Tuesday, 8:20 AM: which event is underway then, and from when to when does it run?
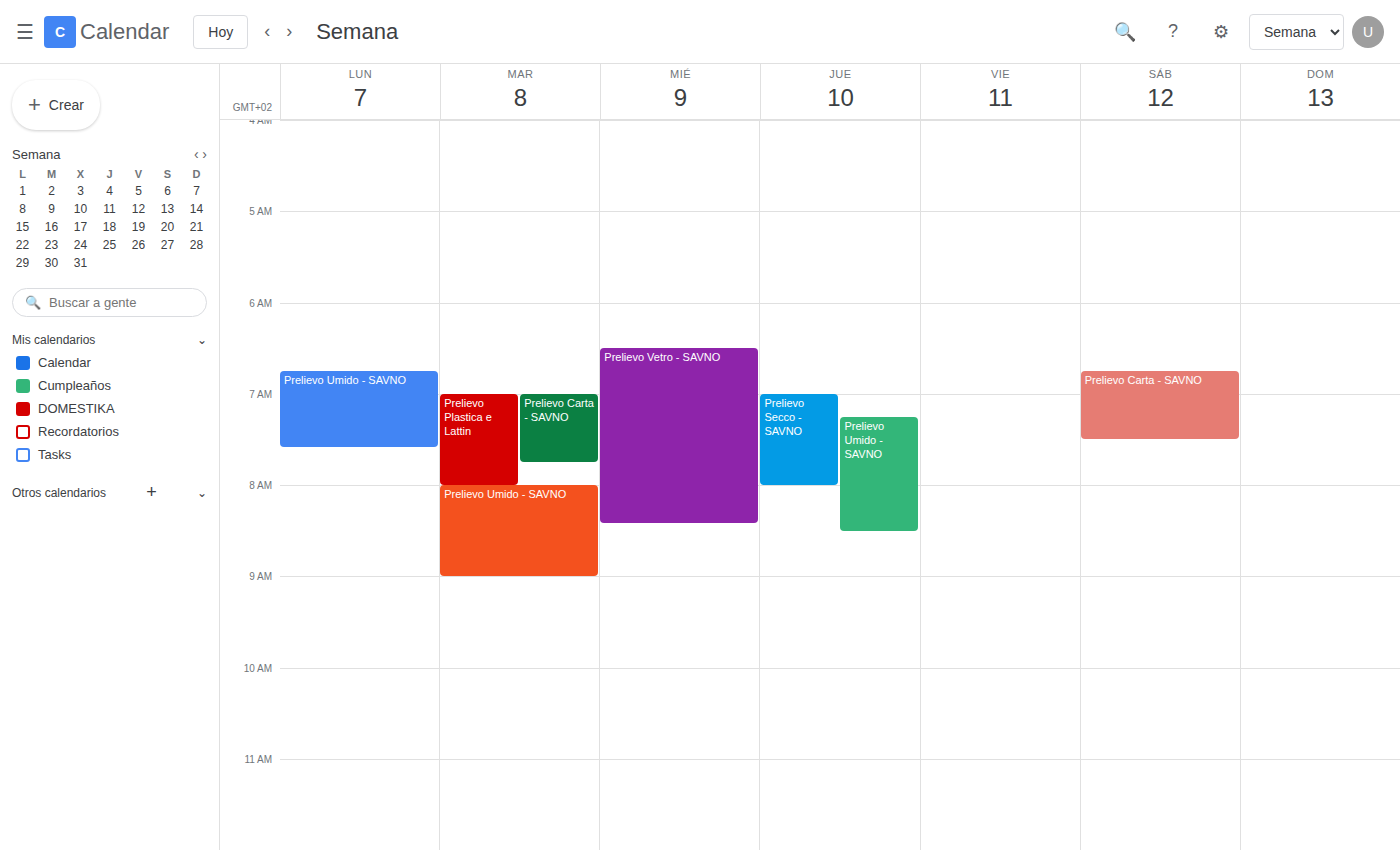
"Prelievo Umido - SAVNO", 8:00 AM to 9:00 AM